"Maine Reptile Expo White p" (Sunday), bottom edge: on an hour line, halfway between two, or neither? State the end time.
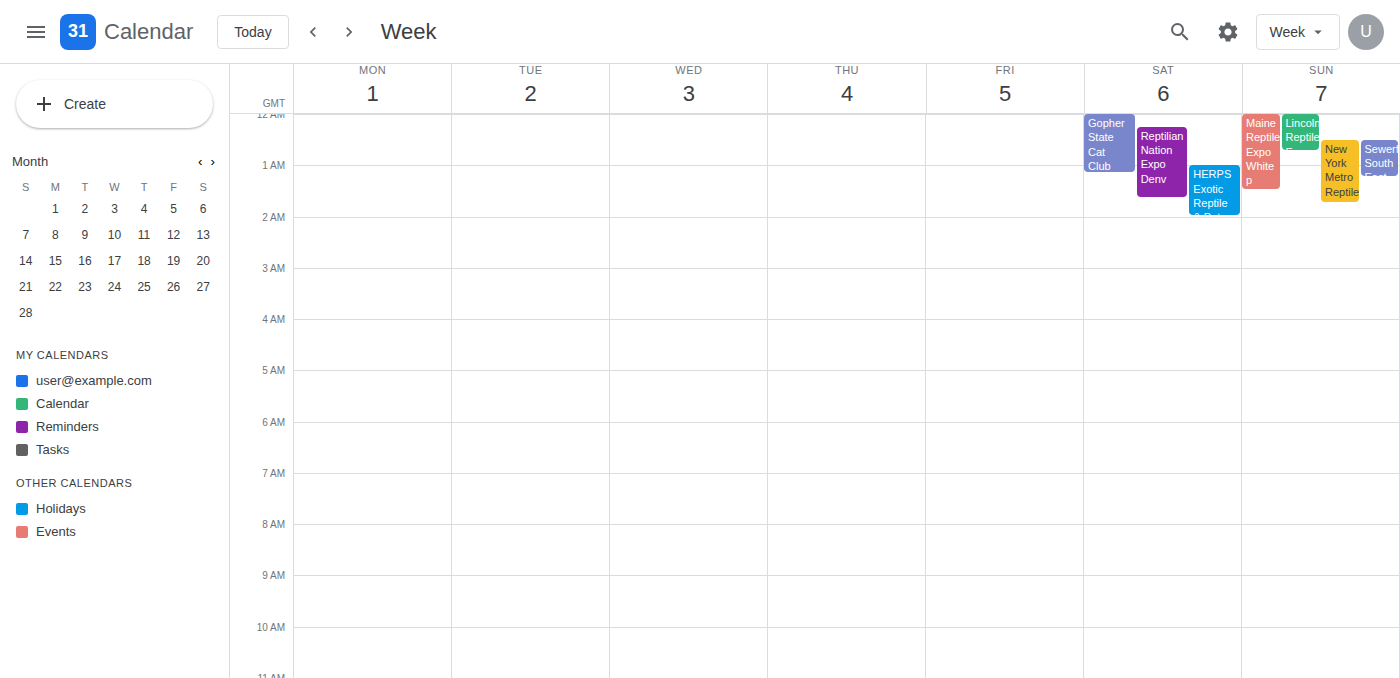
1:30 AM -- halfway between the 1 AM and 2 AM lines.